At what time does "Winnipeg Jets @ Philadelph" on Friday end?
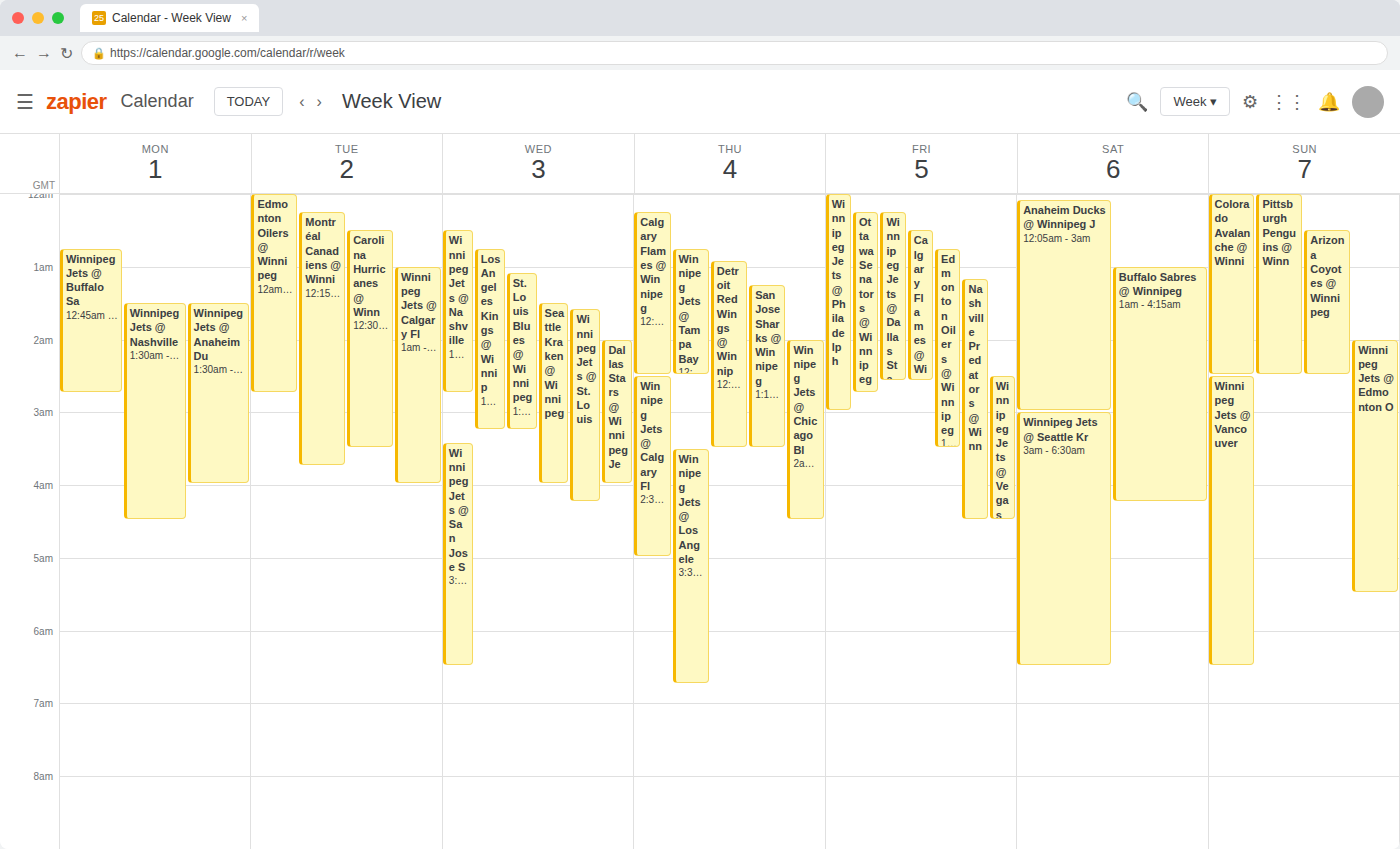
3:00 AM